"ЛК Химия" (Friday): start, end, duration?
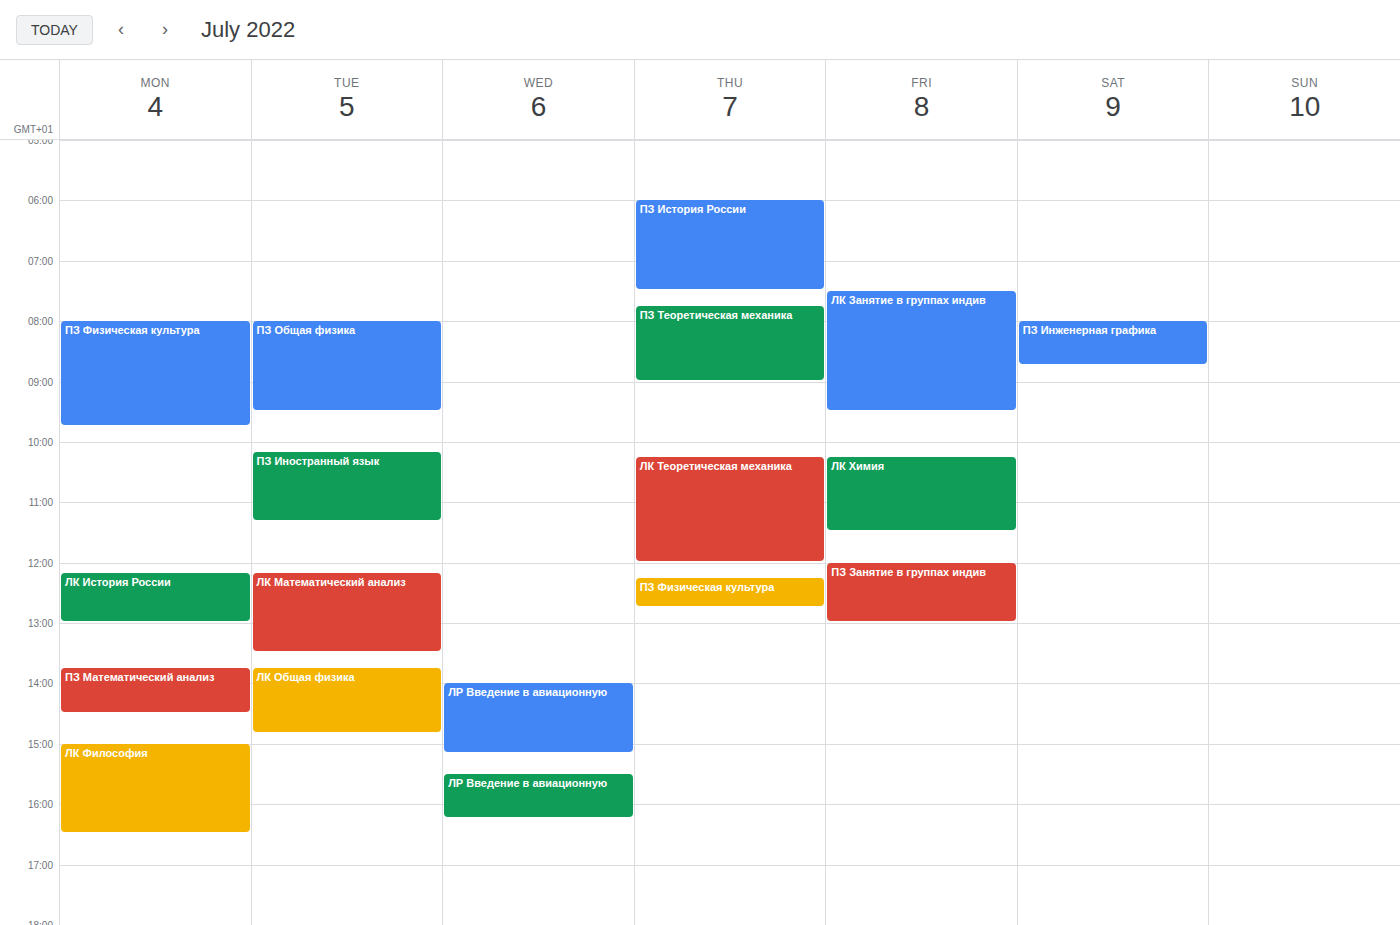
10:15 AM to 11:30 AM, 1 hour 15 minutes